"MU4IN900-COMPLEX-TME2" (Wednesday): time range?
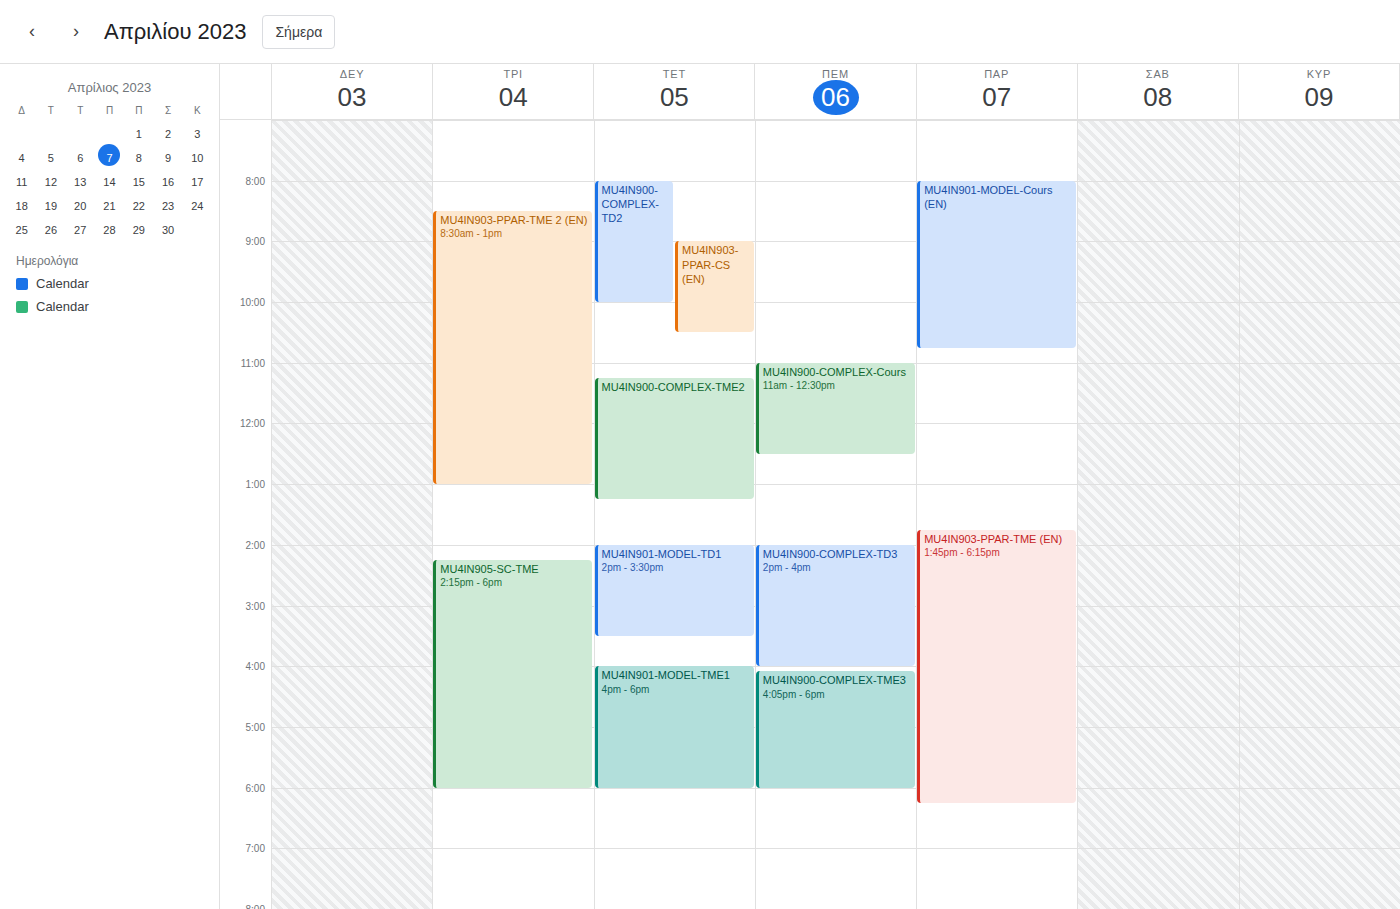
11:15 AM to 1:15 PM